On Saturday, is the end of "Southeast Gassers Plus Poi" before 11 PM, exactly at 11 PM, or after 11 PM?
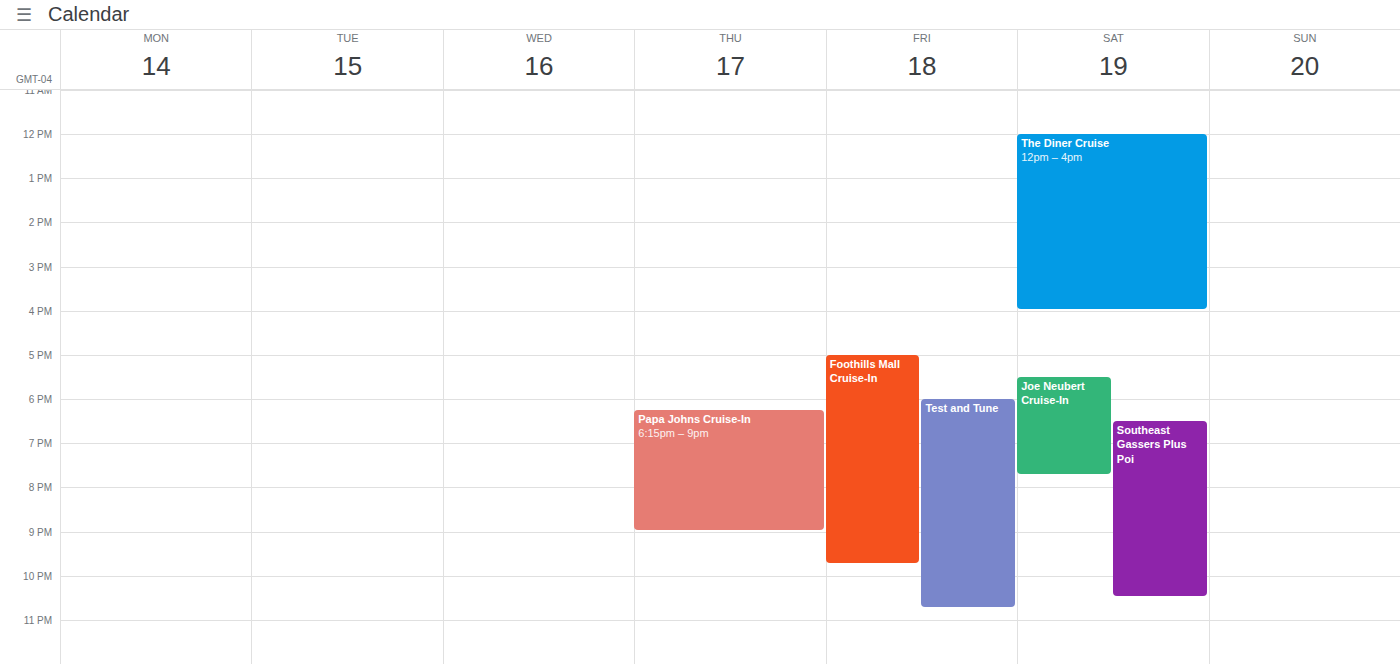
10:30 PM -- before 11 PM, 30 minutes above the 11 PM line.